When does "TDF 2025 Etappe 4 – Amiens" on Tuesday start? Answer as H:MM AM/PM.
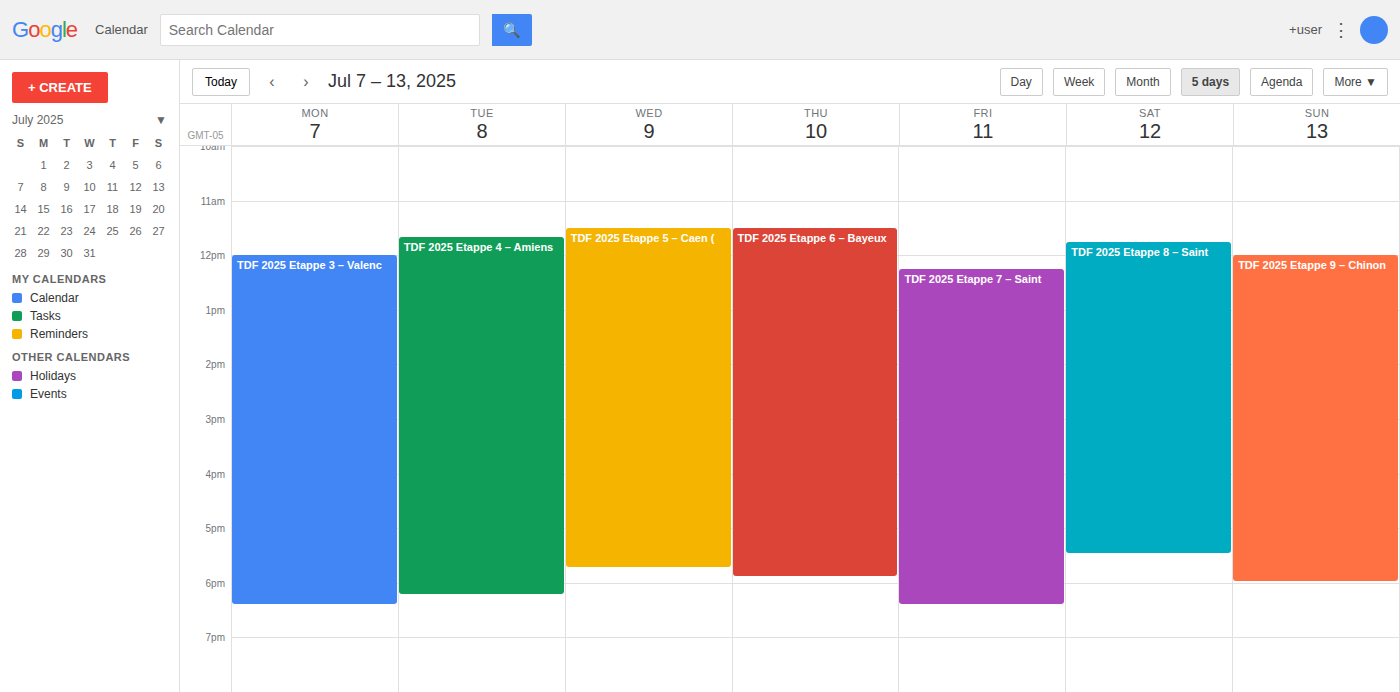
11:40 AM